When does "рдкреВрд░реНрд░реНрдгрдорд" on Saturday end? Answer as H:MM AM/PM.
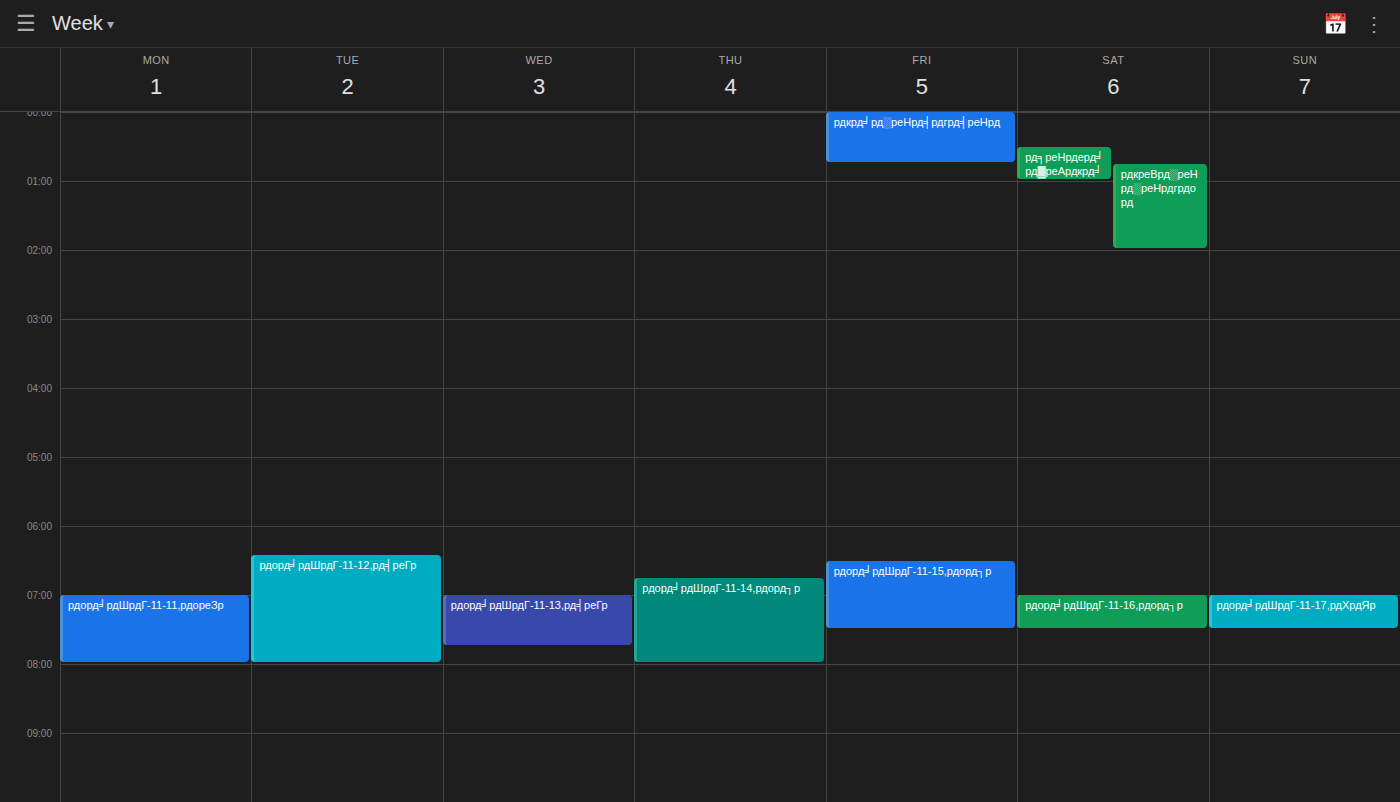
2:00 AM